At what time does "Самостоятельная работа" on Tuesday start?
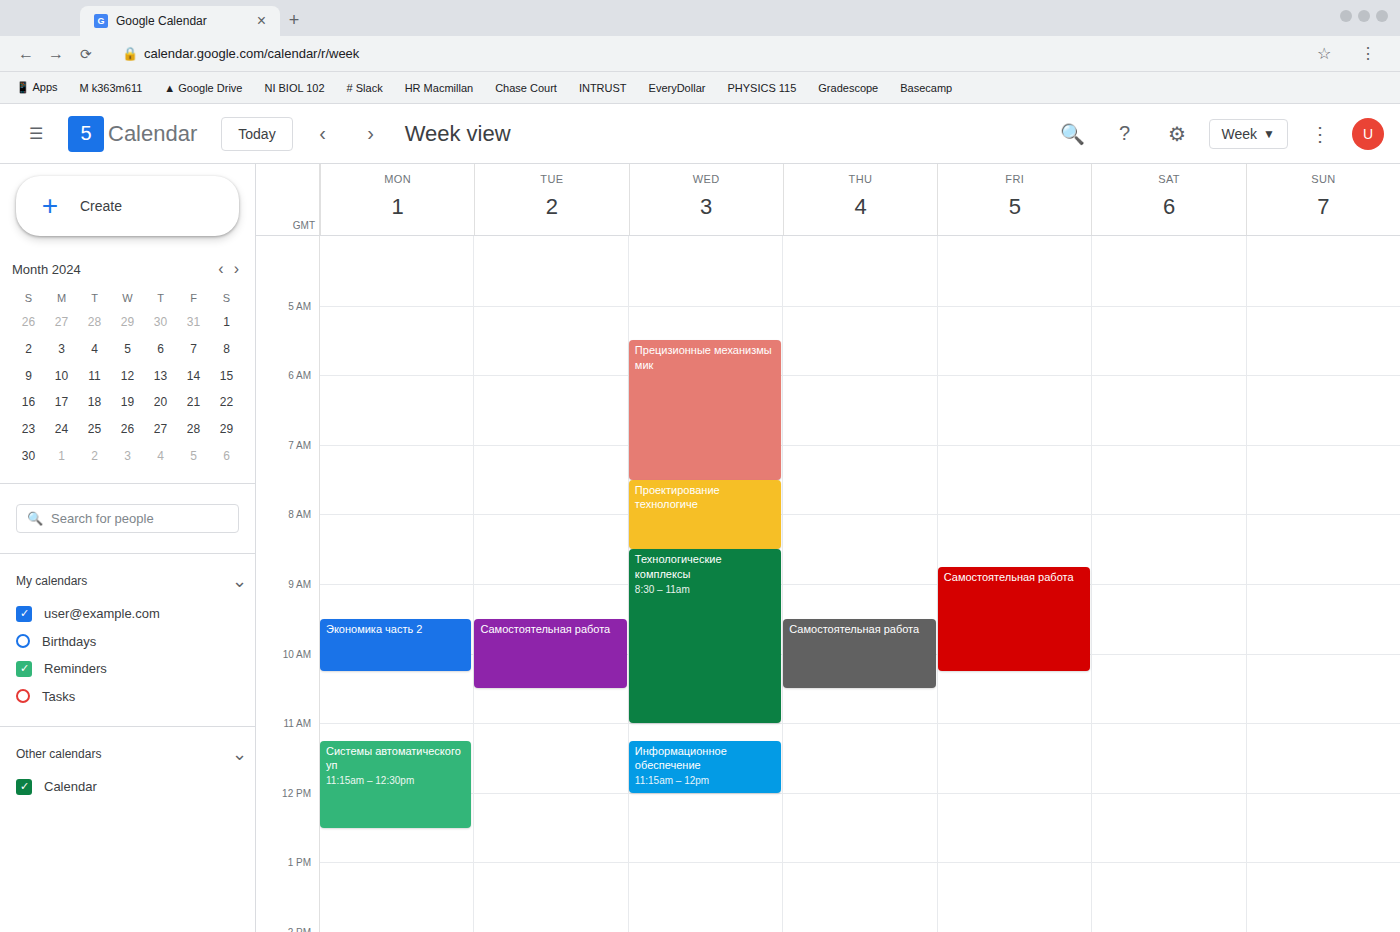
9:30 AM